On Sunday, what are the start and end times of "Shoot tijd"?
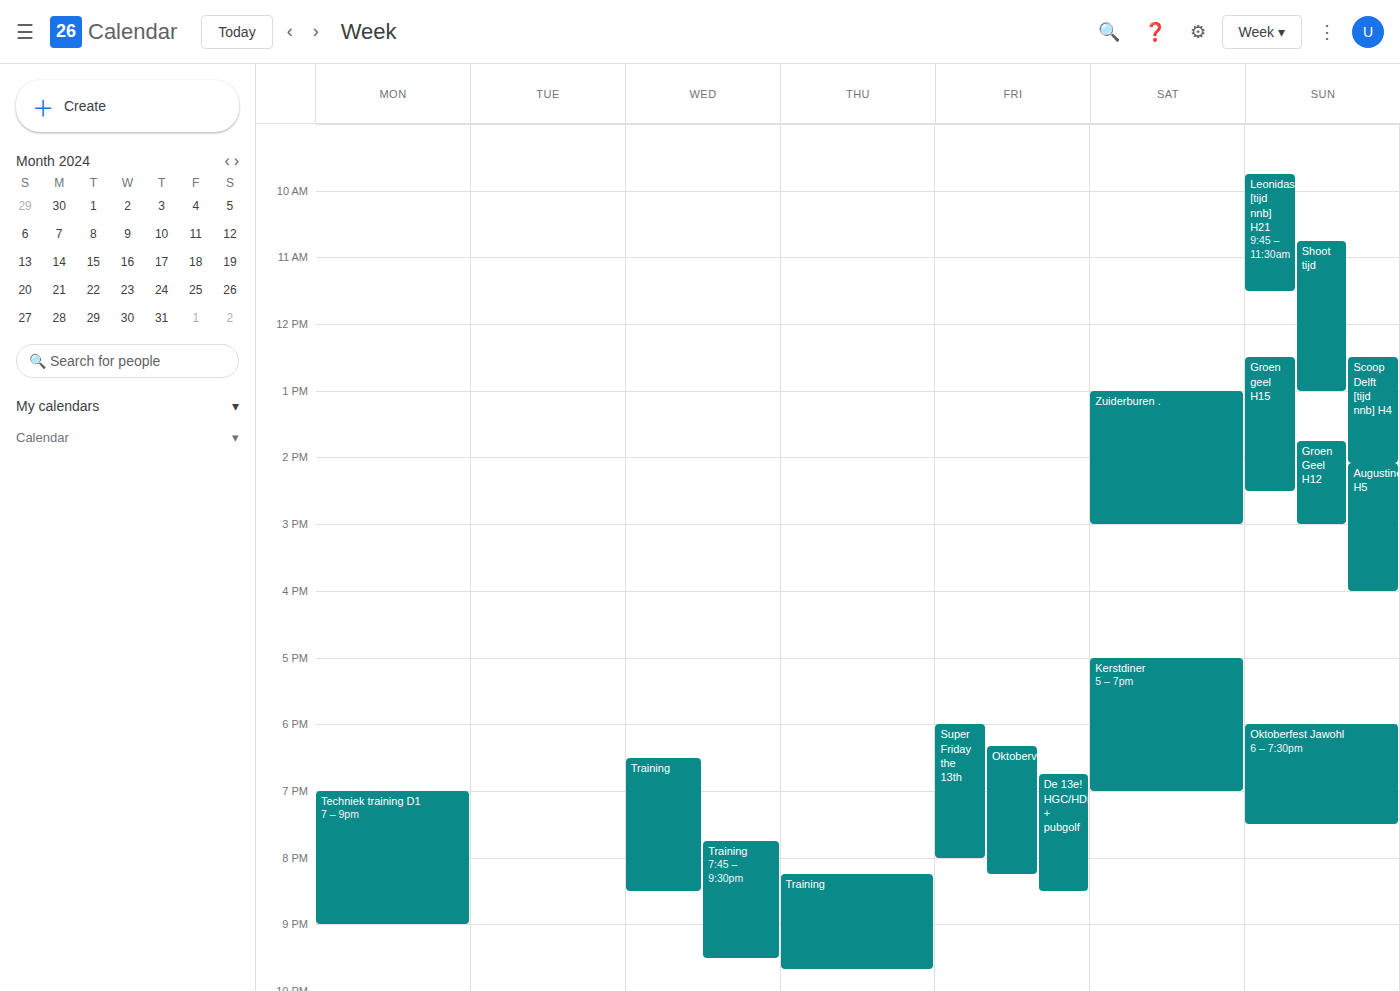
10:45 AM to 1:00 PM